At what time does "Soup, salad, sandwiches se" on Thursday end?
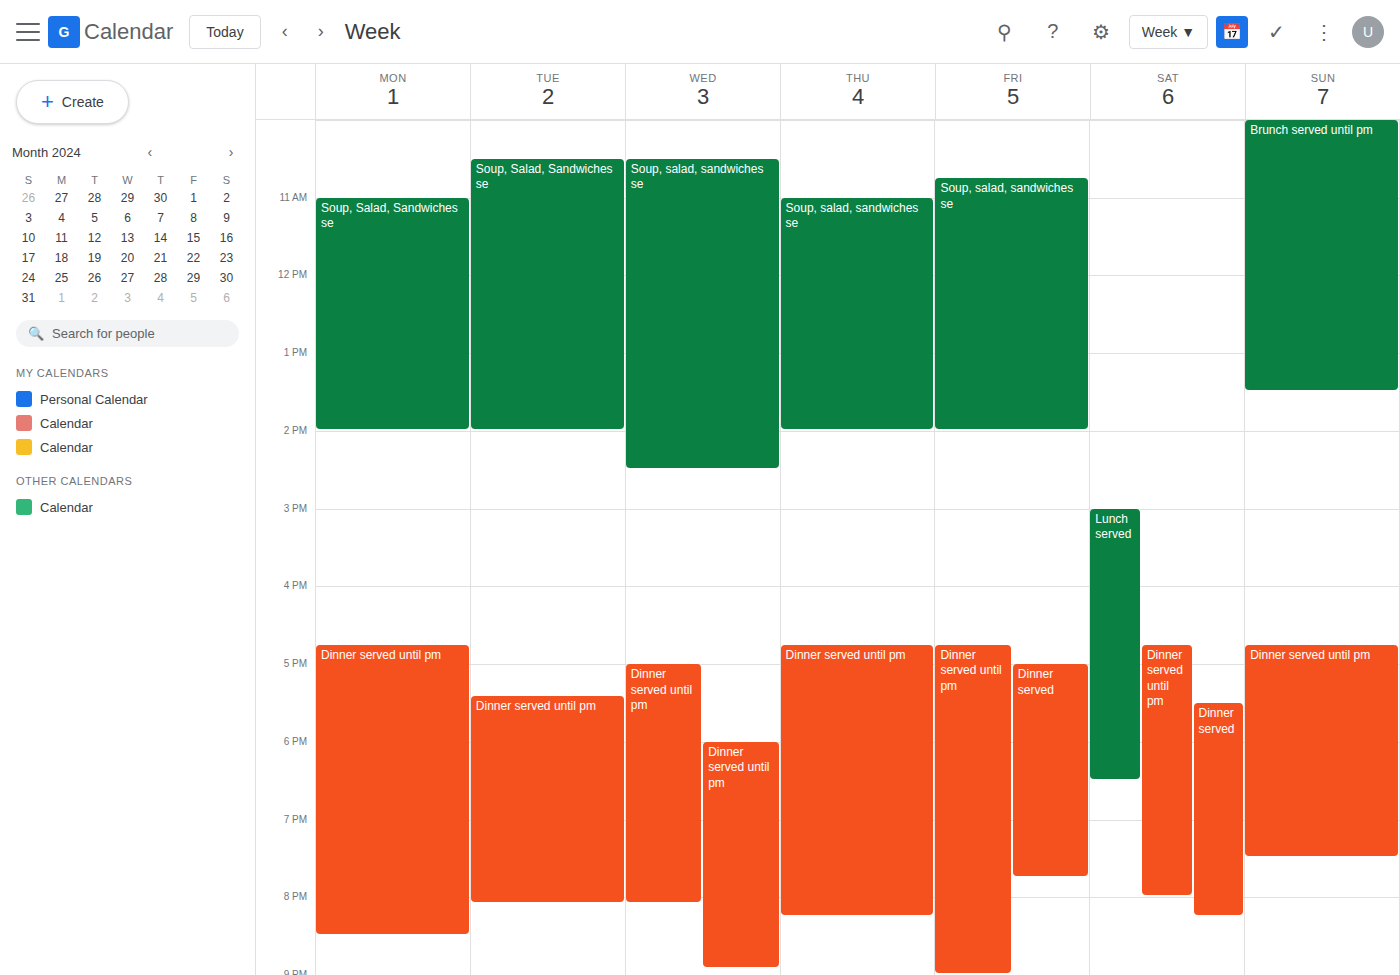
2:00 PM